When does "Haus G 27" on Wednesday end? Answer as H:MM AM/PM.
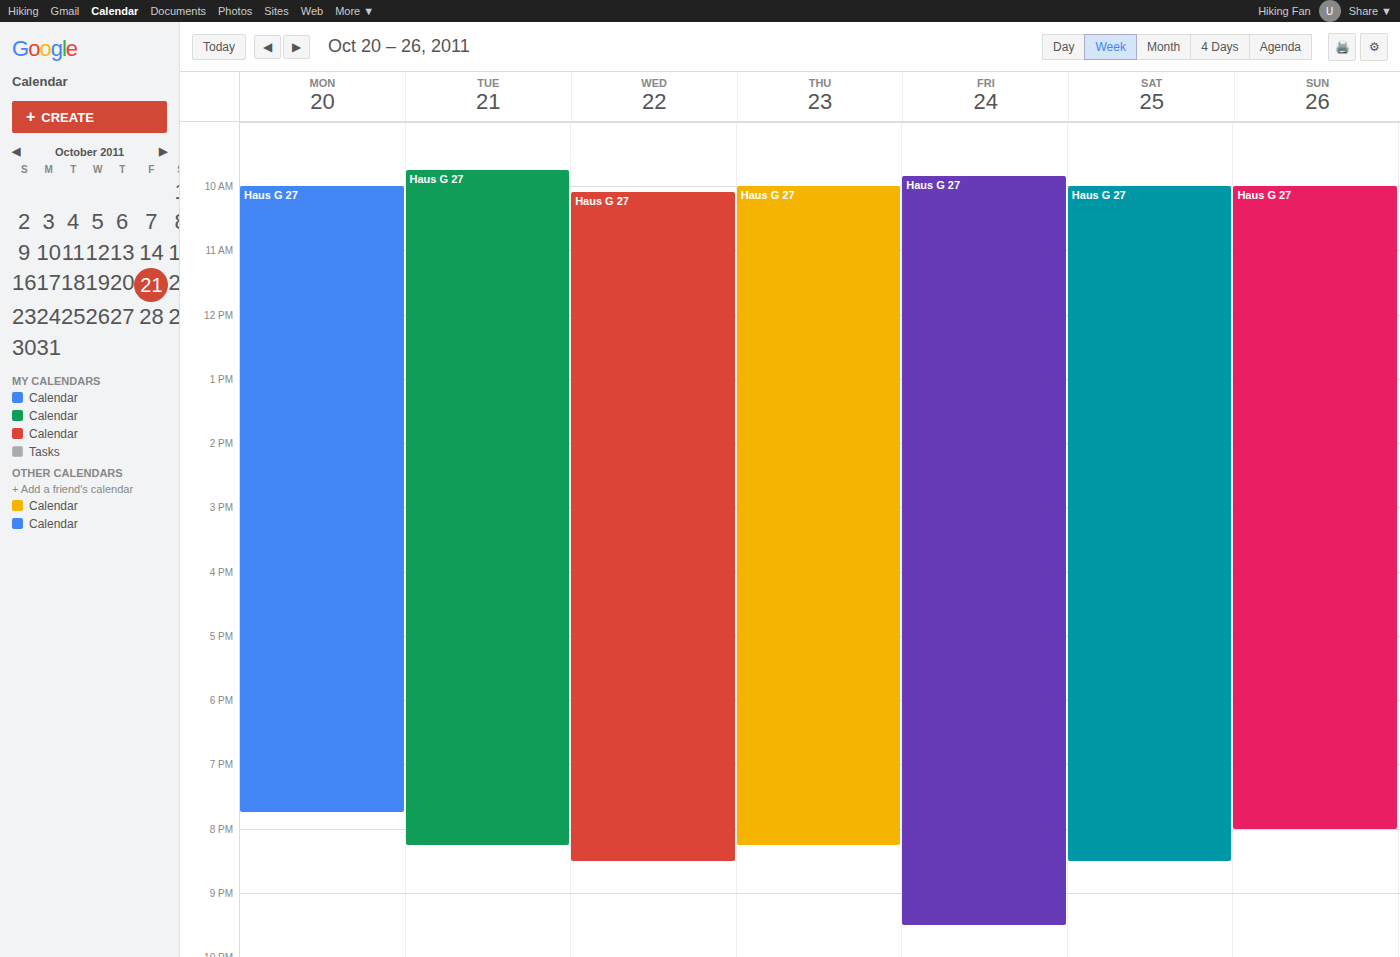
8:30 PM